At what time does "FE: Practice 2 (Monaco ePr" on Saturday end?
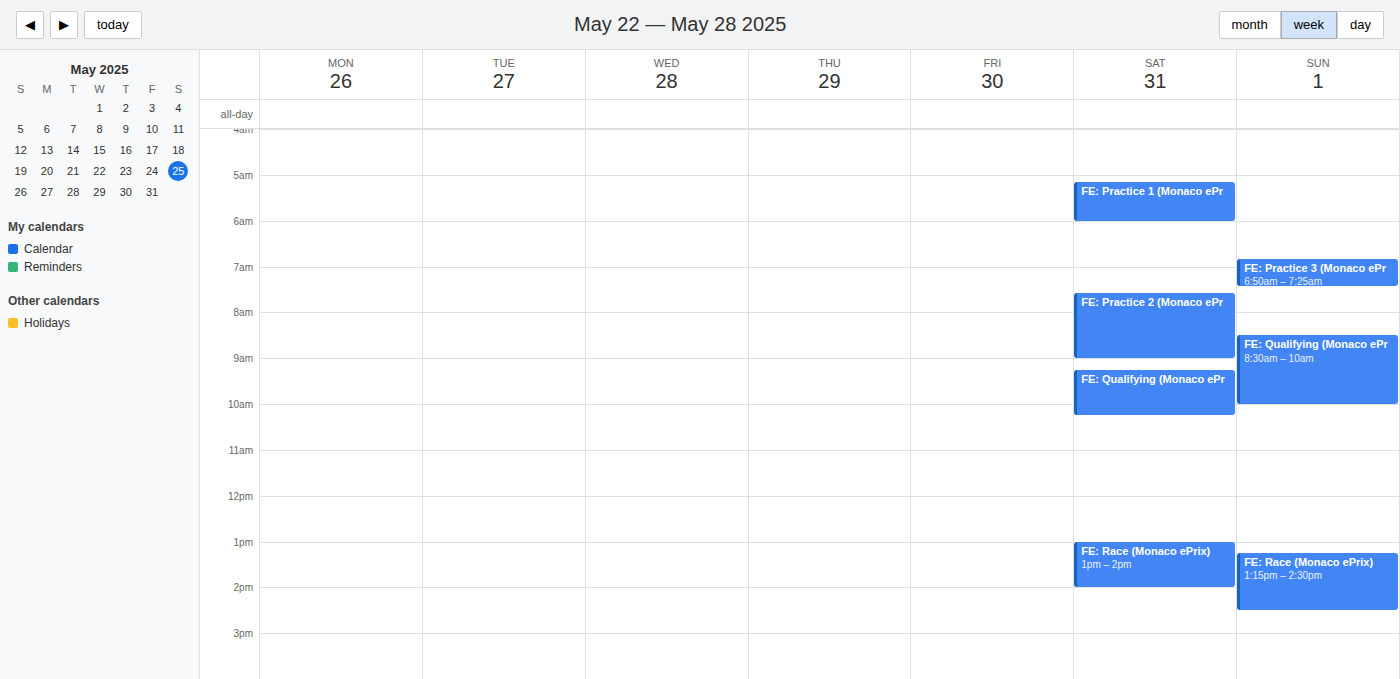
9:00 AM